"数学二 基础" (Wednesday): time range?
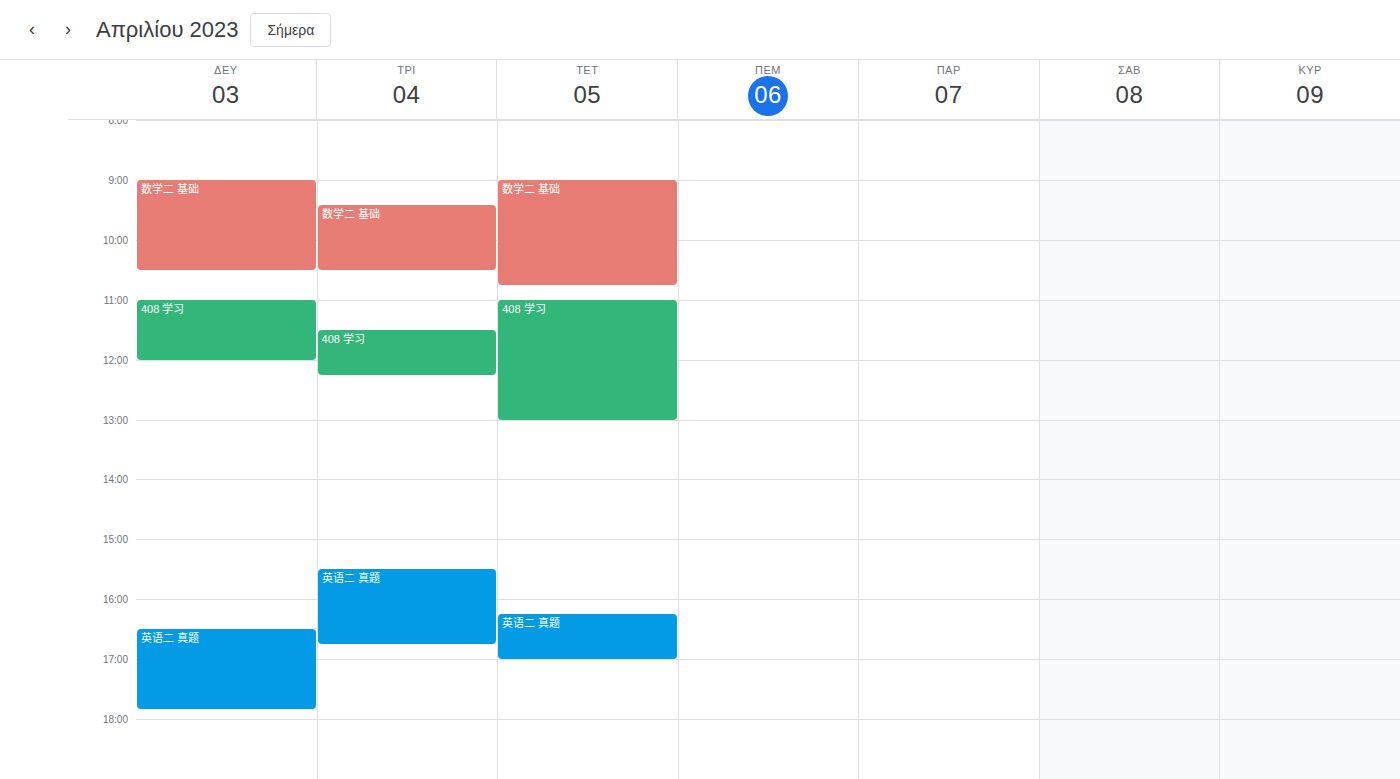
09:00 to 10:45